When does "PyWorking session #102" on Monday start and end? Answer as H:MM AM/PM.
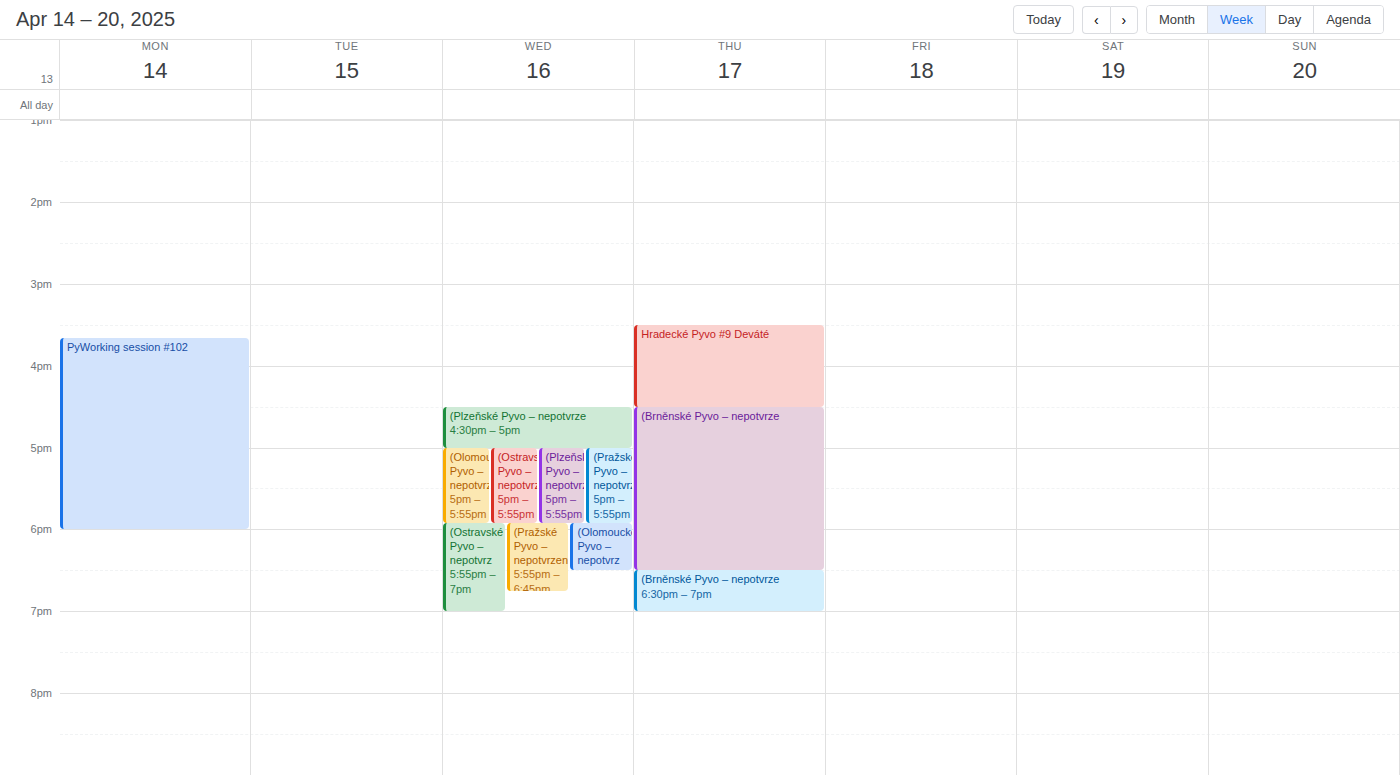
3:40 PM to 6:00 PM